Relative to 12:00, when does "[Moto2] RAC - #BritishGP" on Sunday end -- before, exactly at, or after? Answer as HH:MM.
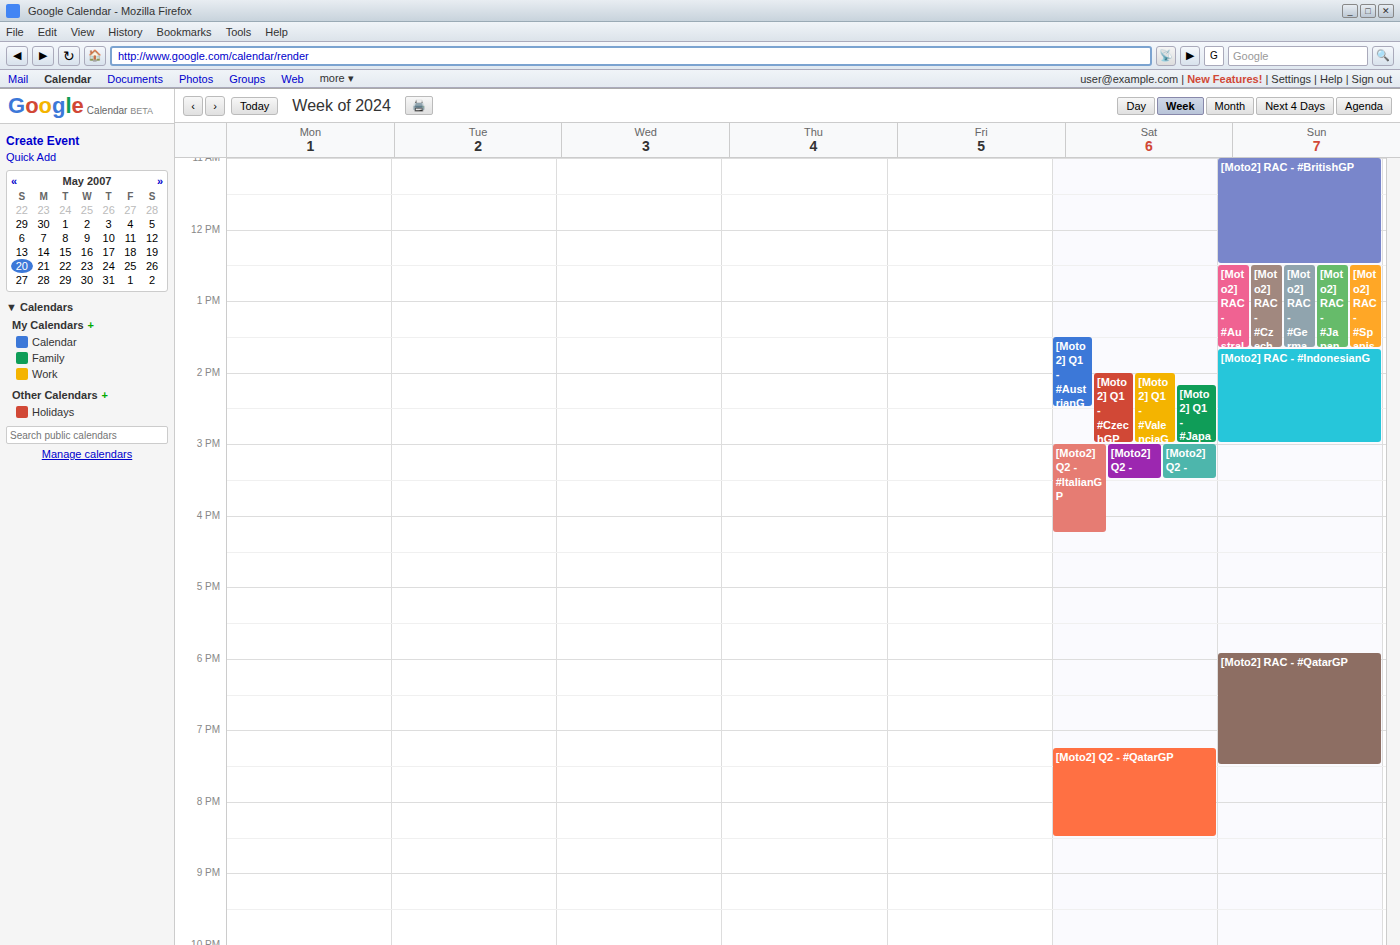
12:30 -- after 12:00, 30 minutes below the 12:00 line.